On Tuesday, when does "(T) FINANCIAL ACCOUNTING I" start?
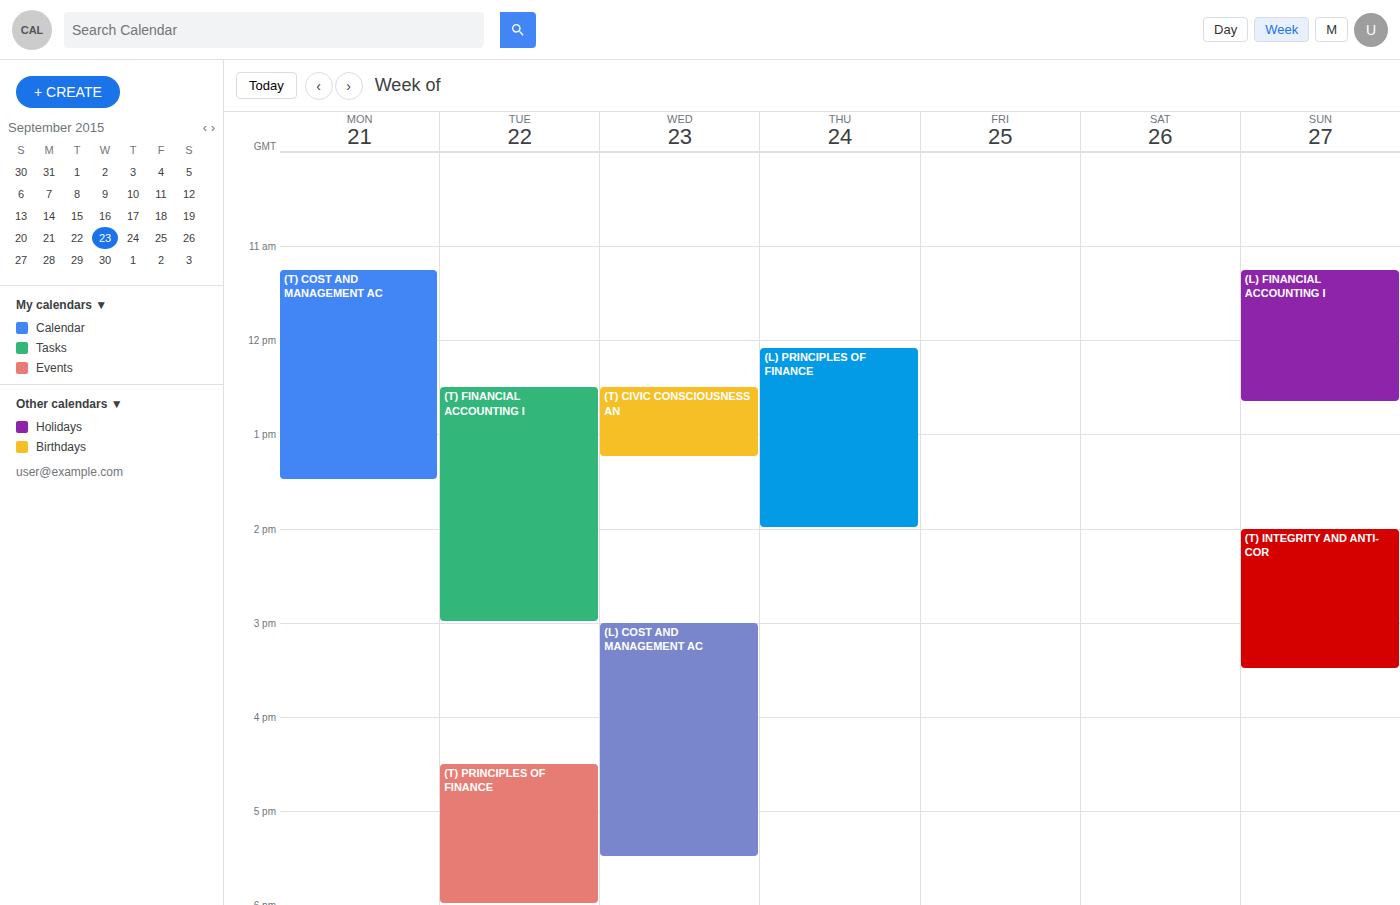
12:30 PM